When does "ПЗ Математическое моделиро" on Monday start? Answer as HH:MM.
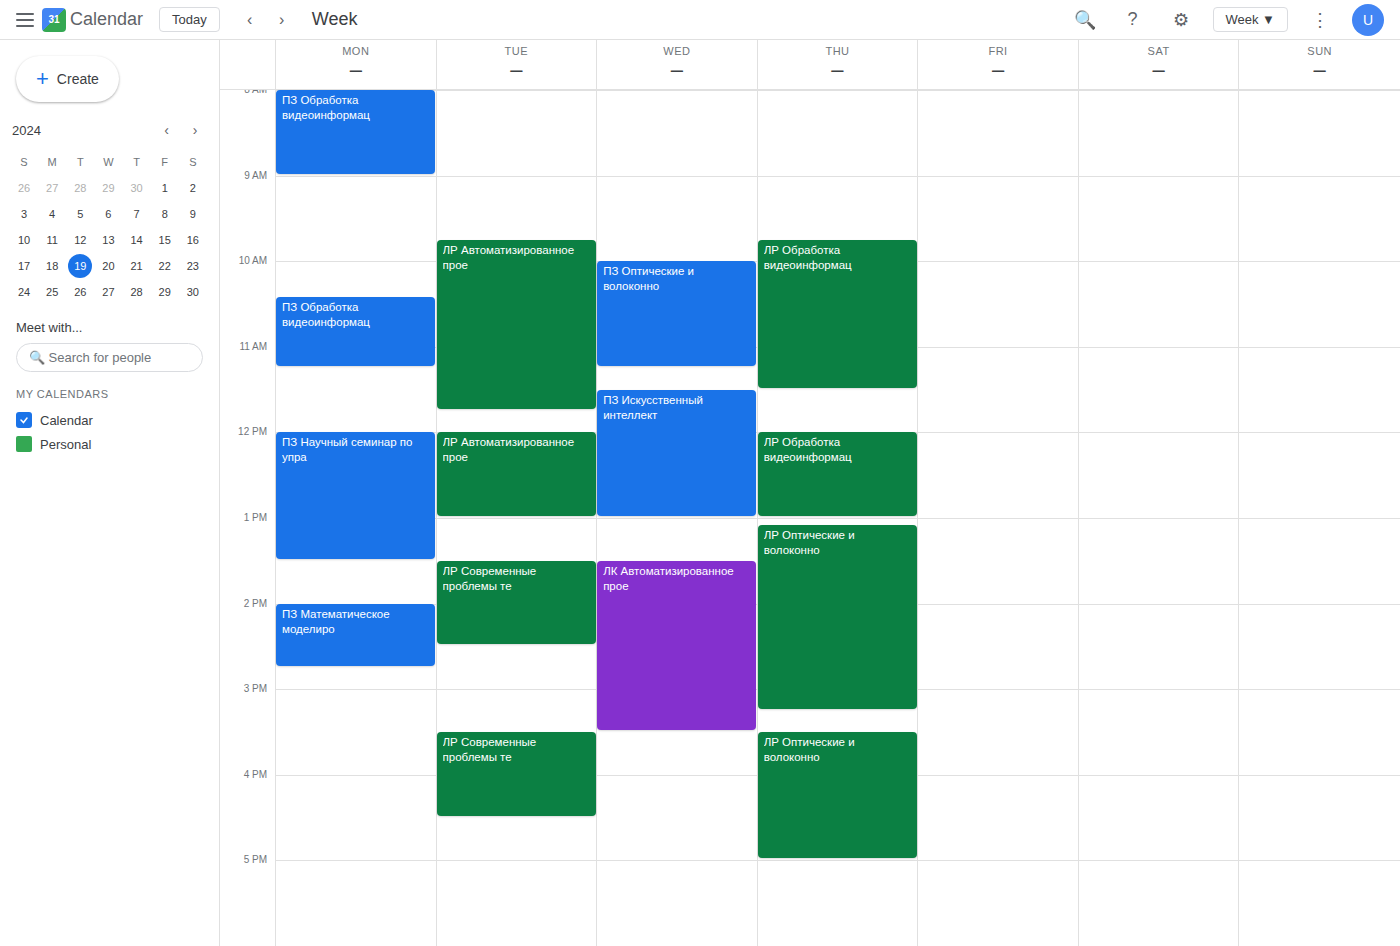
14:00